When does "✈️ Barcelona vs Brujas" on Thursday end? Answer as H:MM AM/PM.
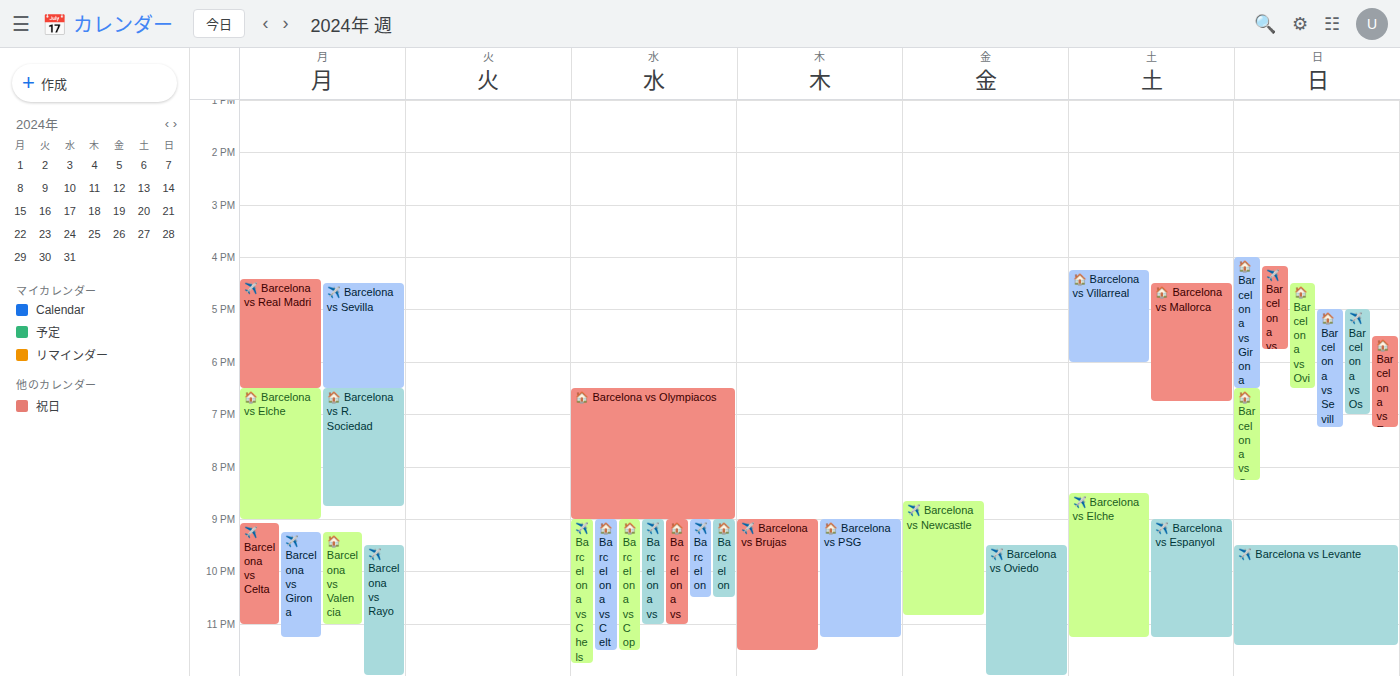
11:30 PM